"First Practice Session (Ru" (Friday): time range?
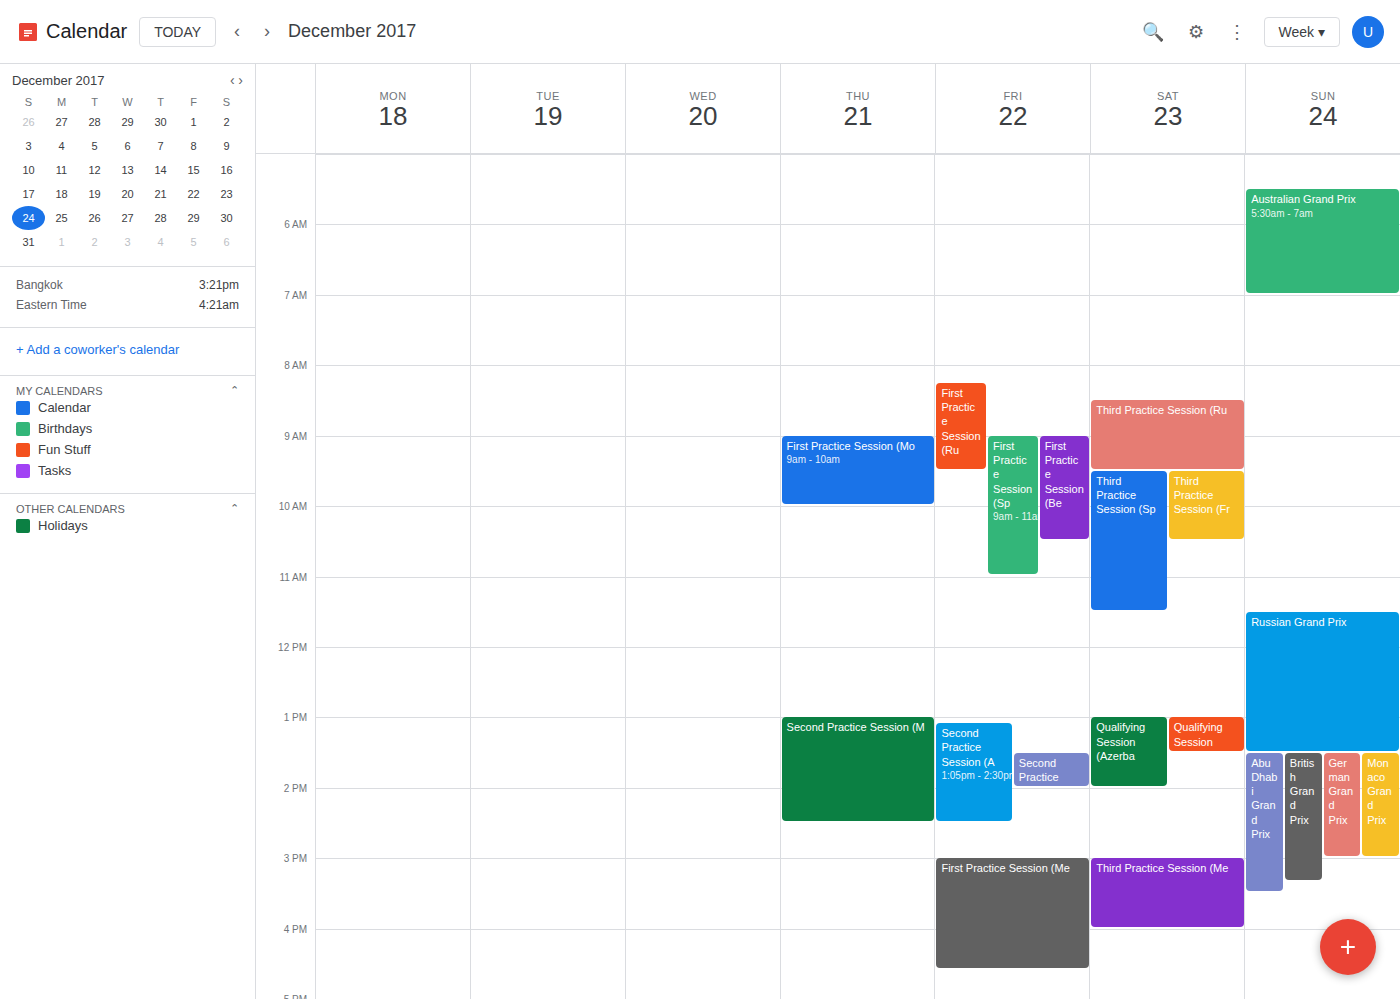
8:15 AM to 9:30 AM